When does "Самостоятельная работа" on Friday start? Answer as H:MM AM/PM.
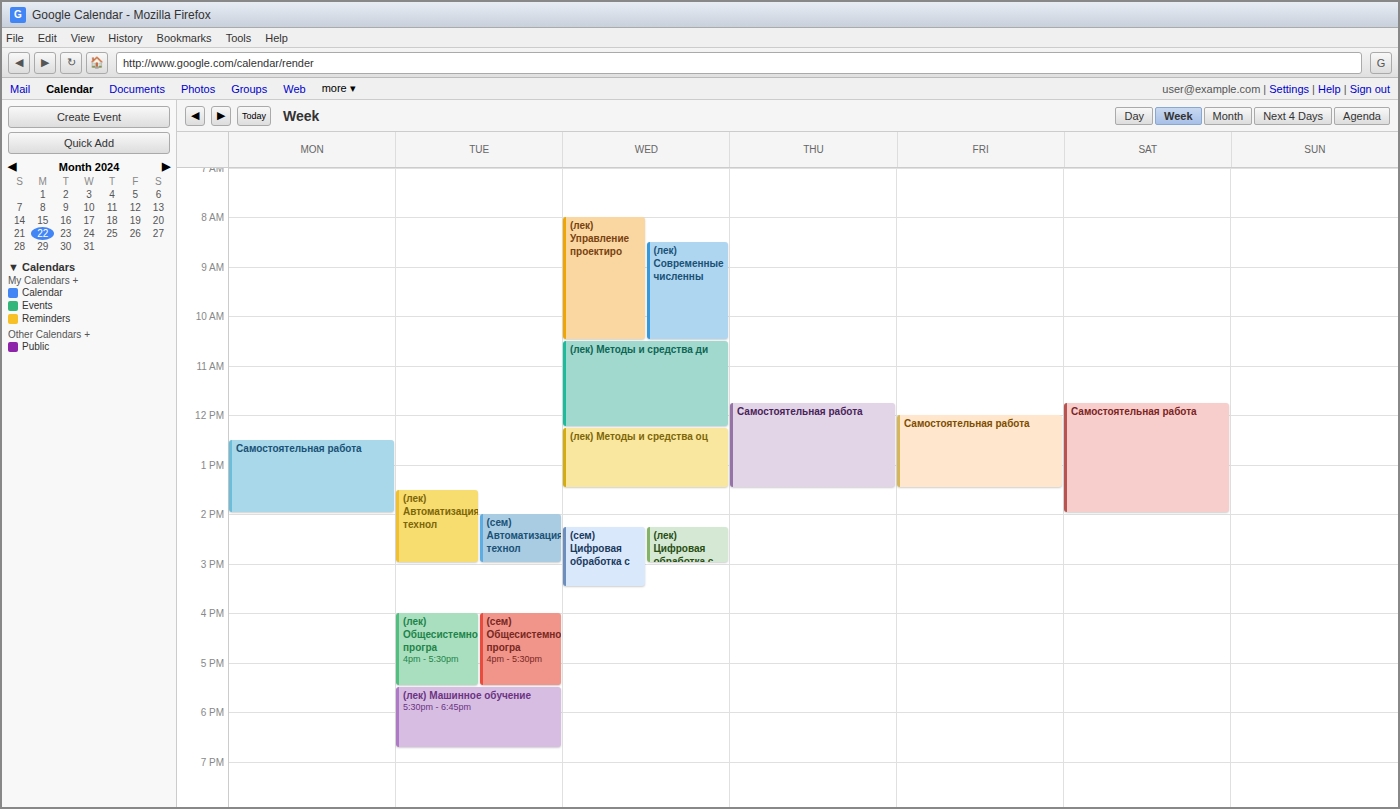
12:00 PM